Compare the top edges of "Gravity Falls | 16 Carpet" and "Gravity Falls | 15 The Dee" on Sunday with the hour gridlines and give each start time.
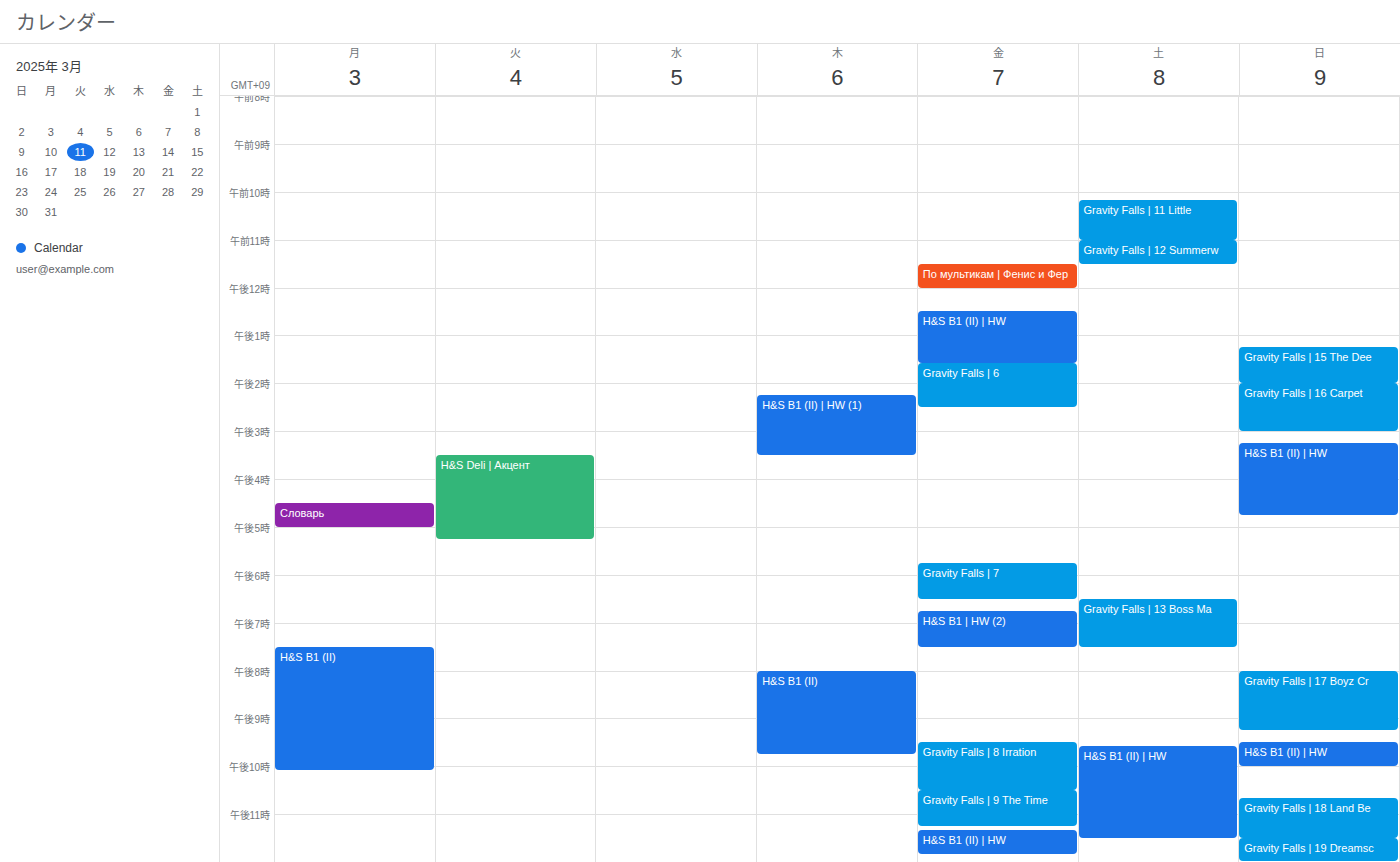
"Gravity Falls | 16 Carpet": 2:00 PM, exactly on the 2 PM line. "Gravity Falls | 15 The Dee": 1:15 PM, neither: a quarter of the way from the 1 PM line to the 2 PM line.